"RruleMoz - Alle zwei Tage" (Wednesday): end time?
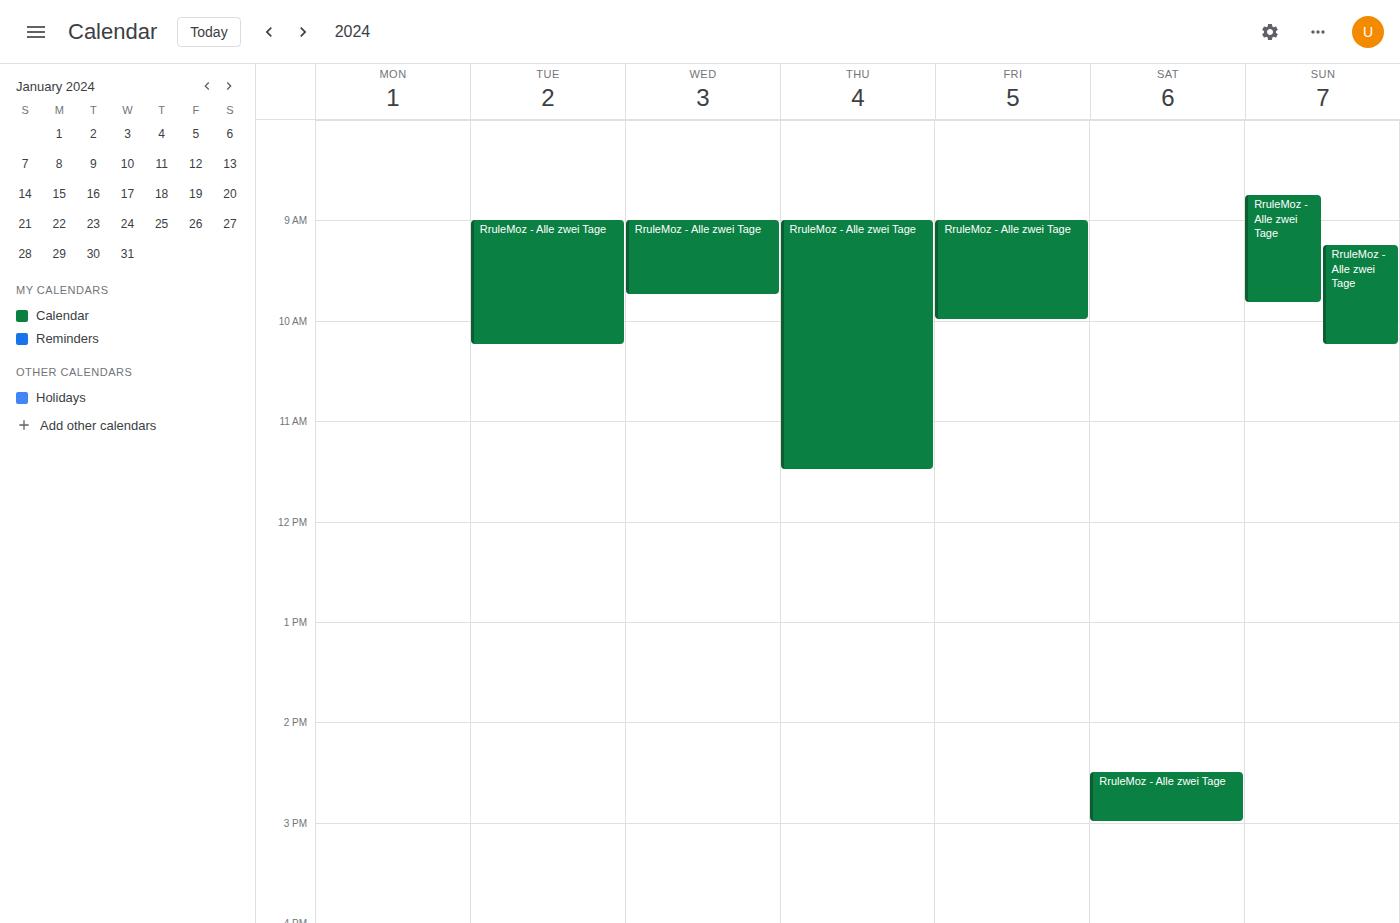
9:45 AM